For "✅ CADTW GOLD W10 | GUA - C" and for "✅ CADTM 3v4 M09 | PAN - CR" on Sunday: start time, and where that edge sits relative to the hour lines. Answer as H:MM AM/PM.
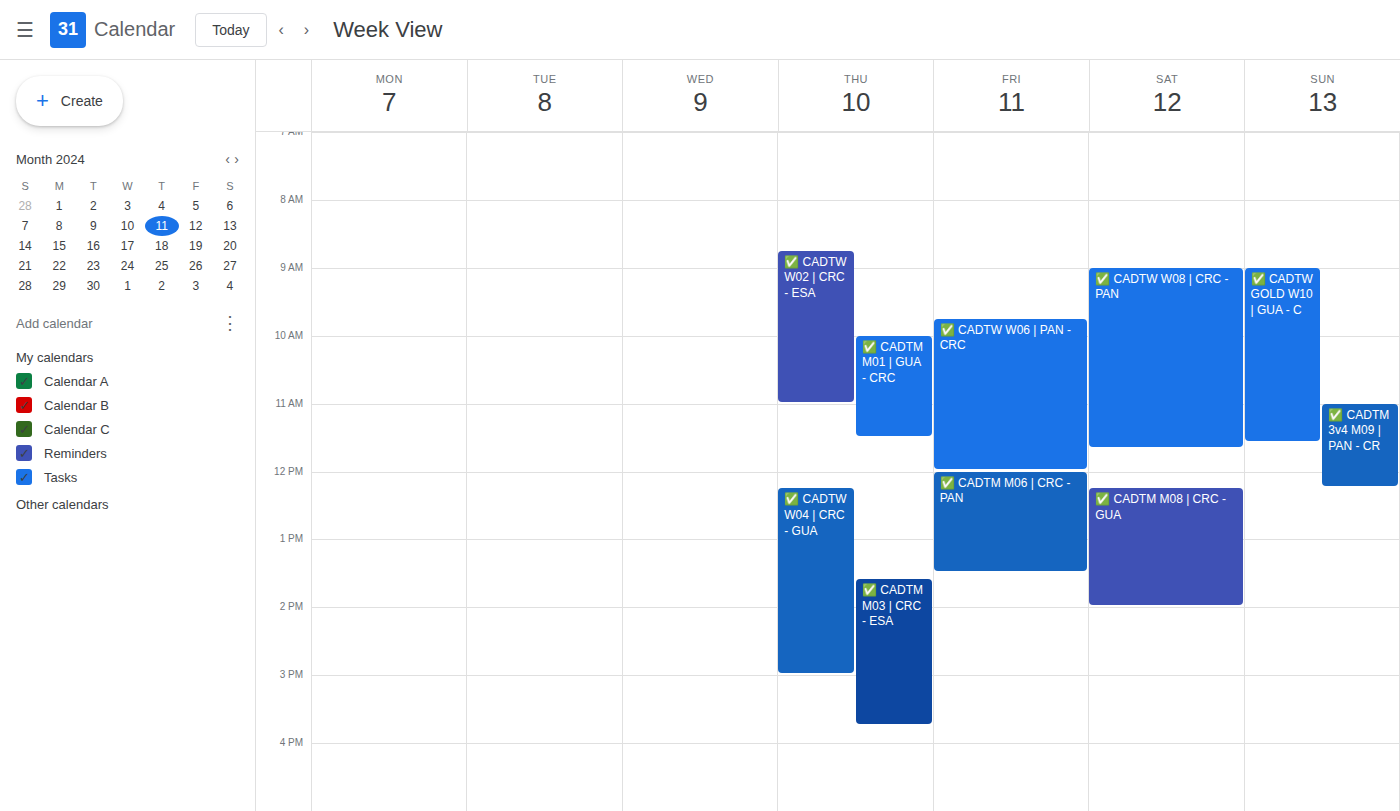
"✅ CADTW GOLD W10 | GUA - C": 9:00 AM, exactly on the 9 AM line. "✅ CADTM 3v4 M09 | PAN - CR": 11:00 AM, exactly on the 11 AM line.